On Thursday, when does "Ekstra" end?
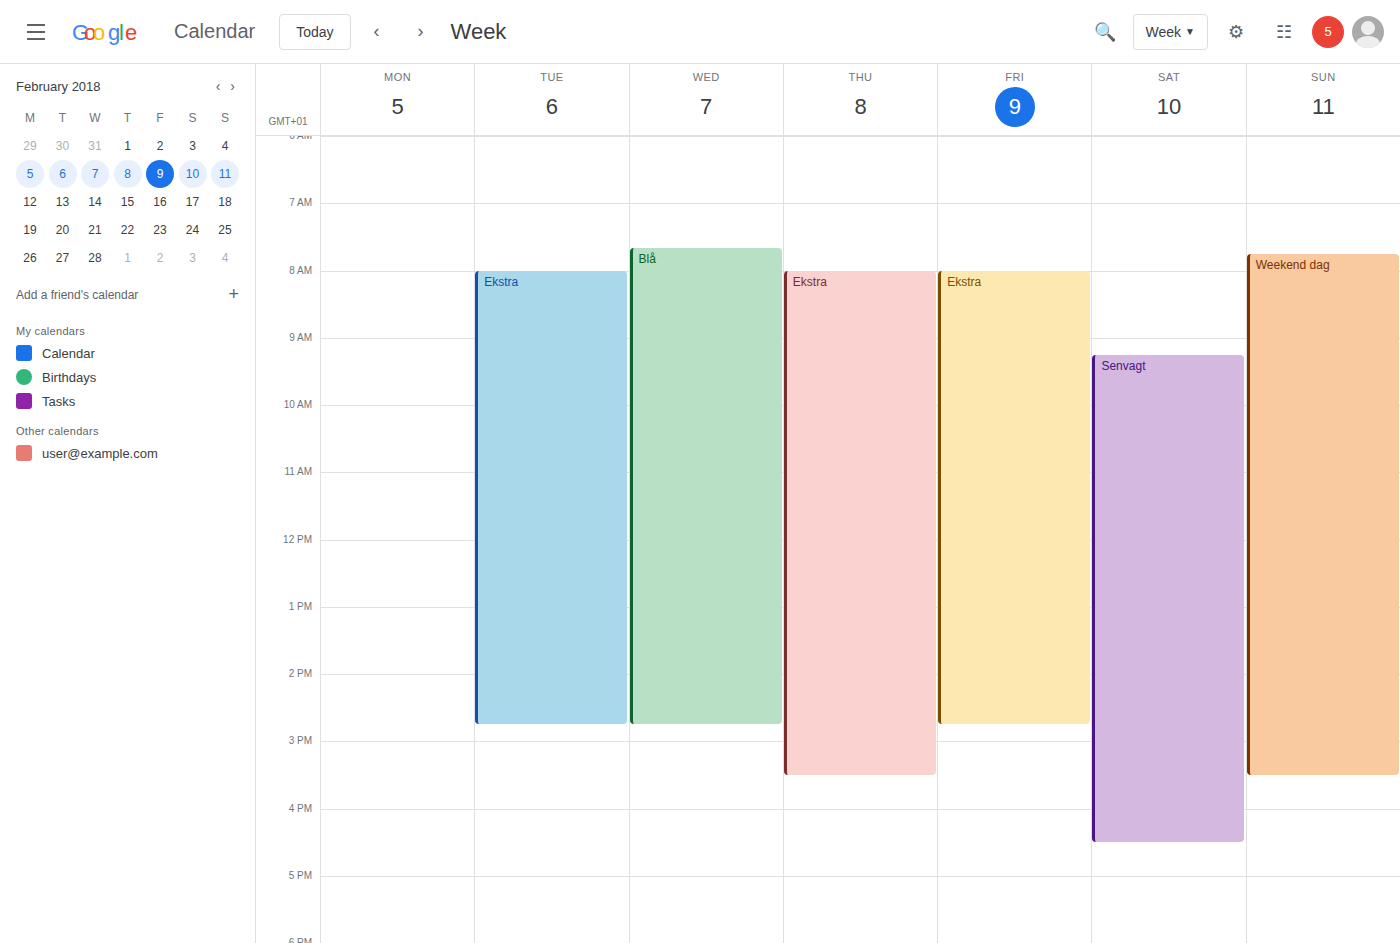
3:30 PM